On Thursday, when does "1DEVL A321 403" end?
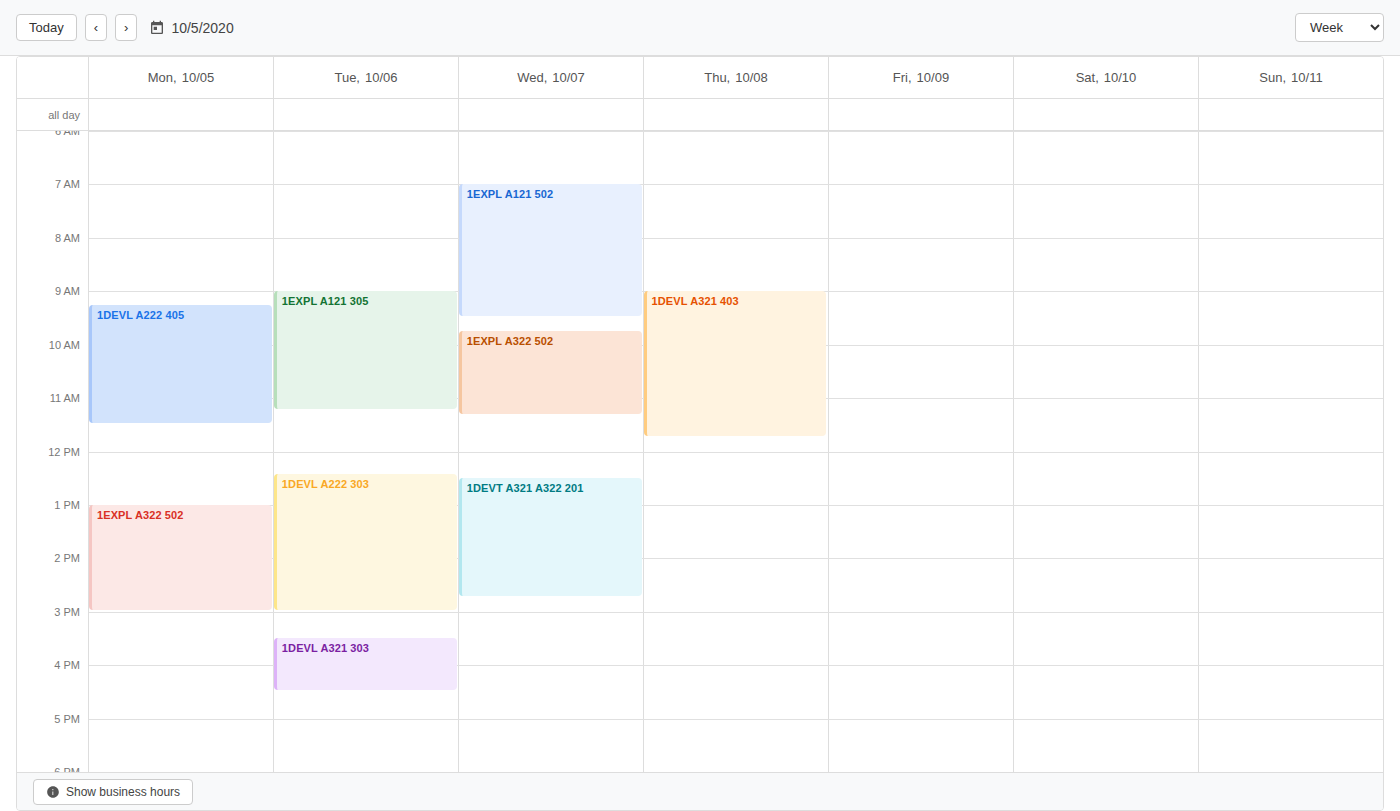
11:45 AM